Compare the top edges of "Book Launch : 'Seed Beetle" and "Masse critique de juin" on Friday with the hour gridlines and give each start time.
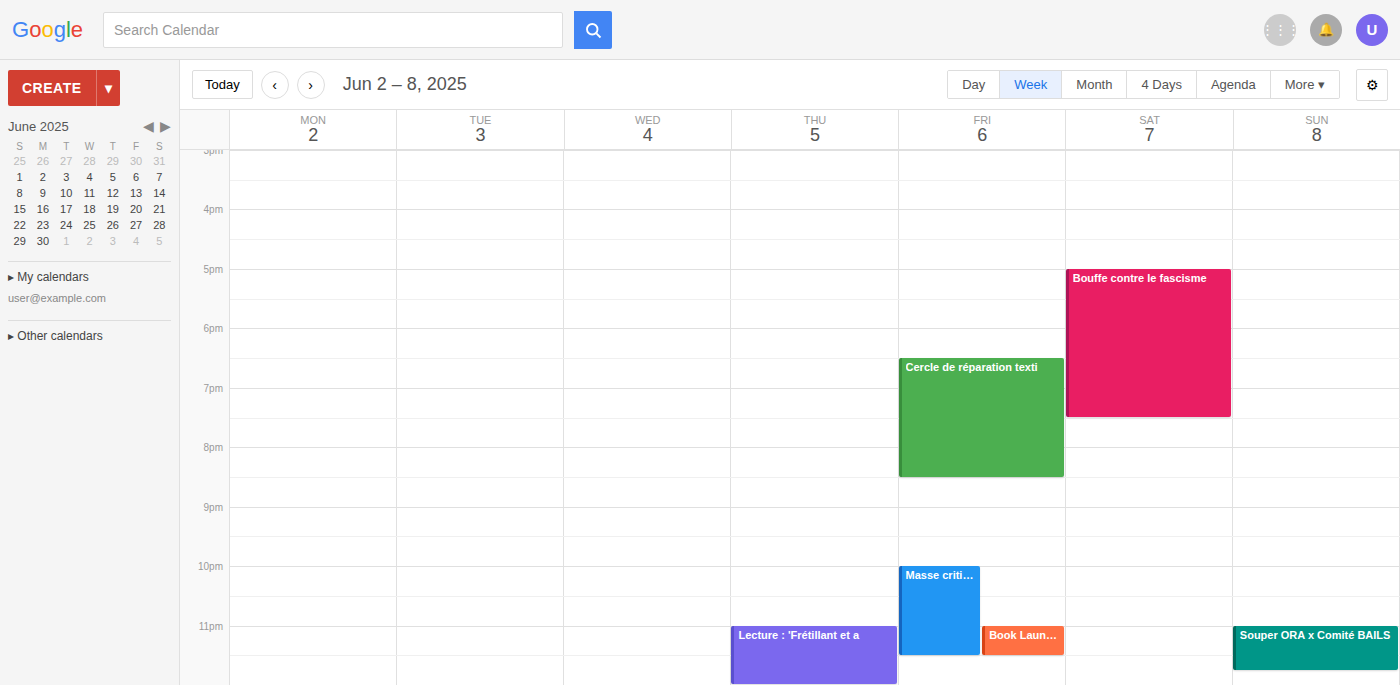
"Book Launch : 'Seed Beetle": 11:00 PM, exactly on the 11 PM line. "Masse critique de juin": 10:00 PM, exactly on the 10 PM line.